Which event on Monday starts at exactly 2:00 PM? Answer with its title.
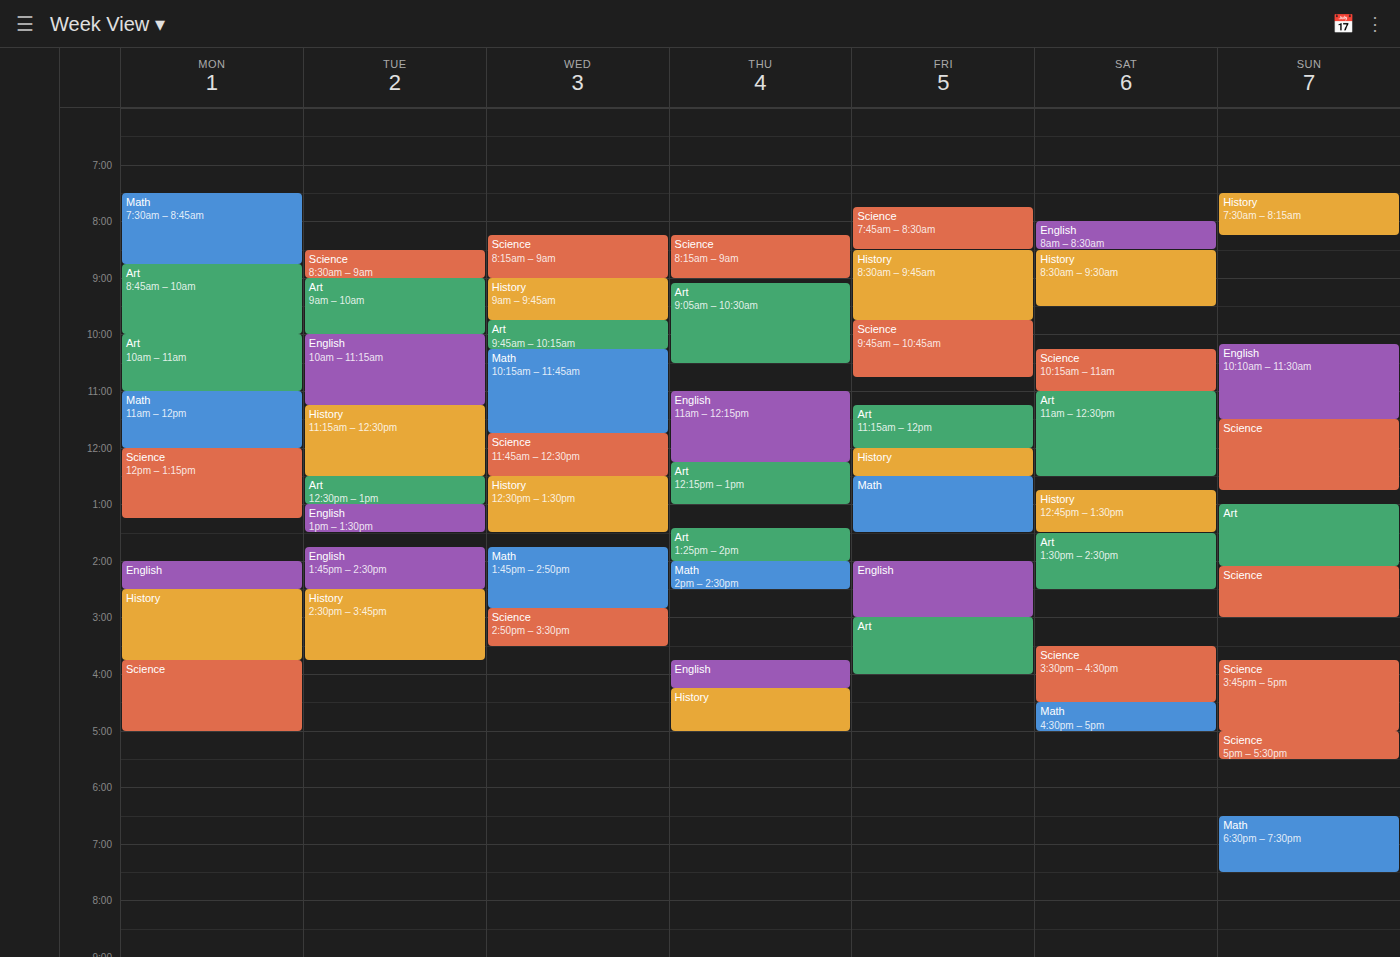
"English"